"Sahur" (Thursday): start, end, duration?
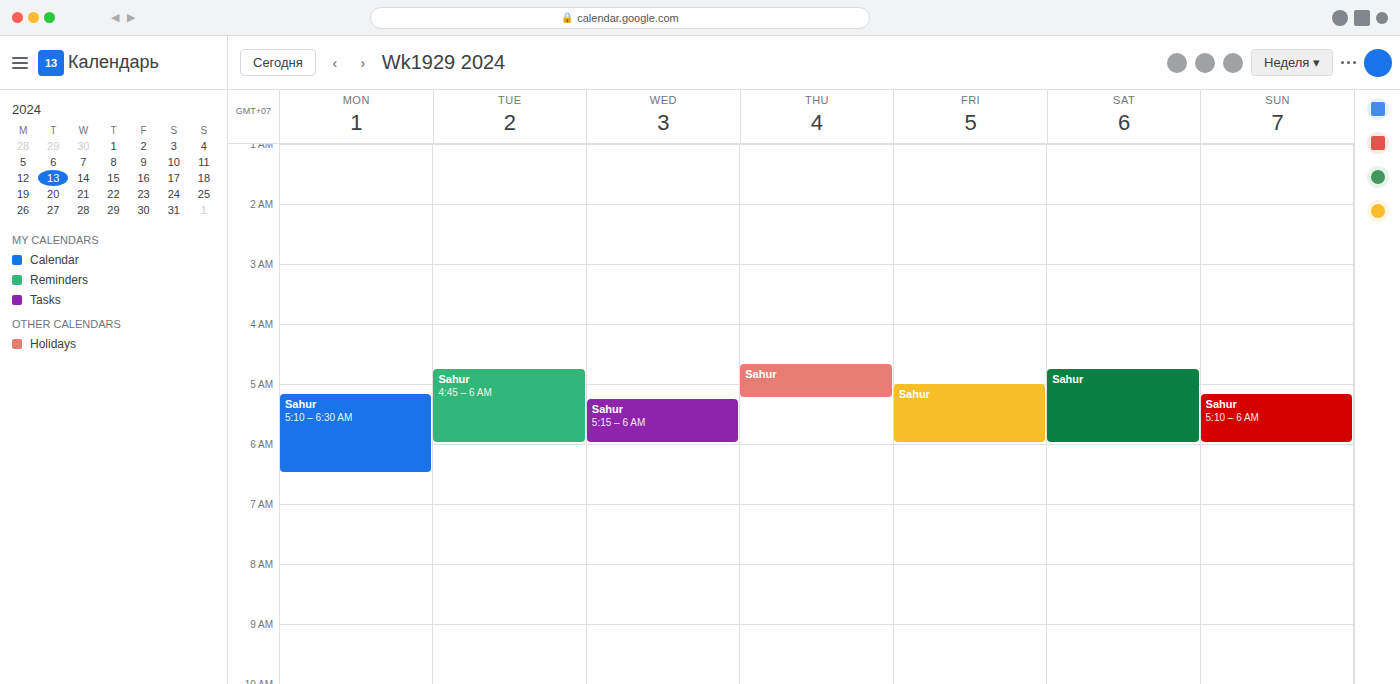
04:40 to 05:15, 35 minutes